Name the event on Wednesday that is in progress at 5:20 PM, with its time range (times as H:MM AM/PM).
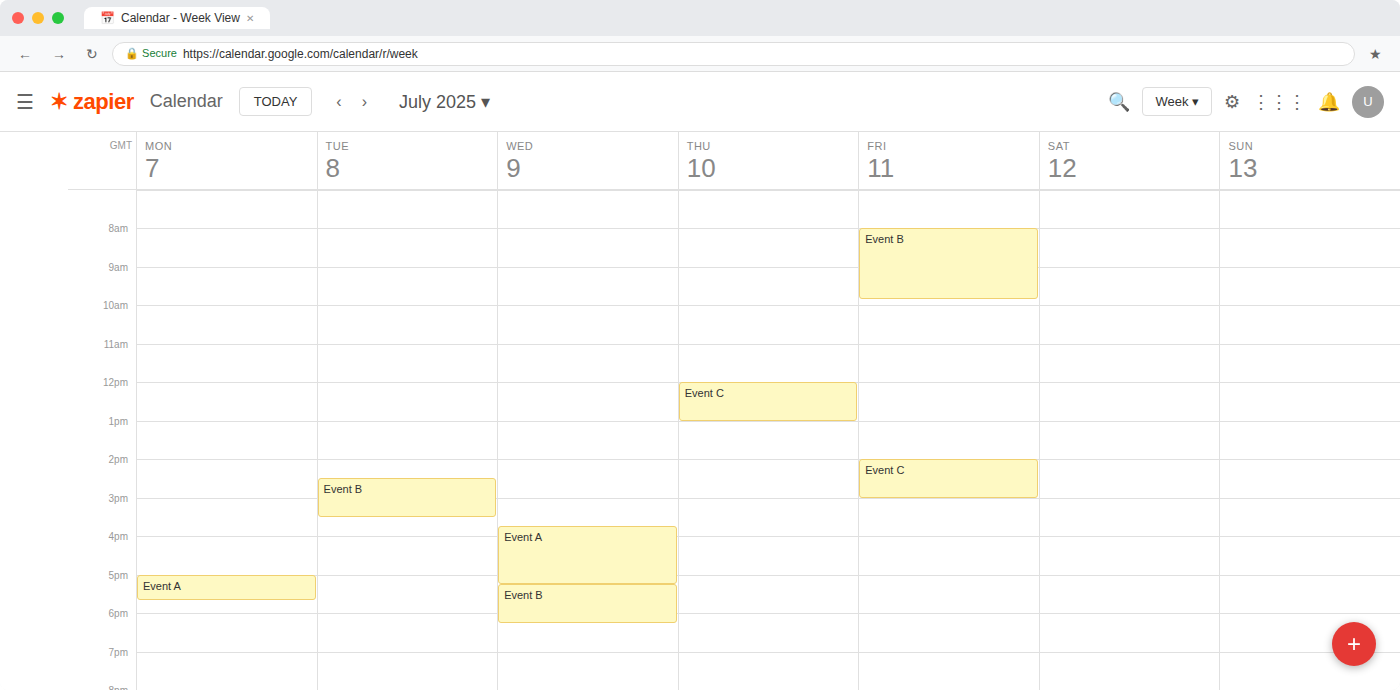
"Event B", 5:15 PM to 6:15 PM